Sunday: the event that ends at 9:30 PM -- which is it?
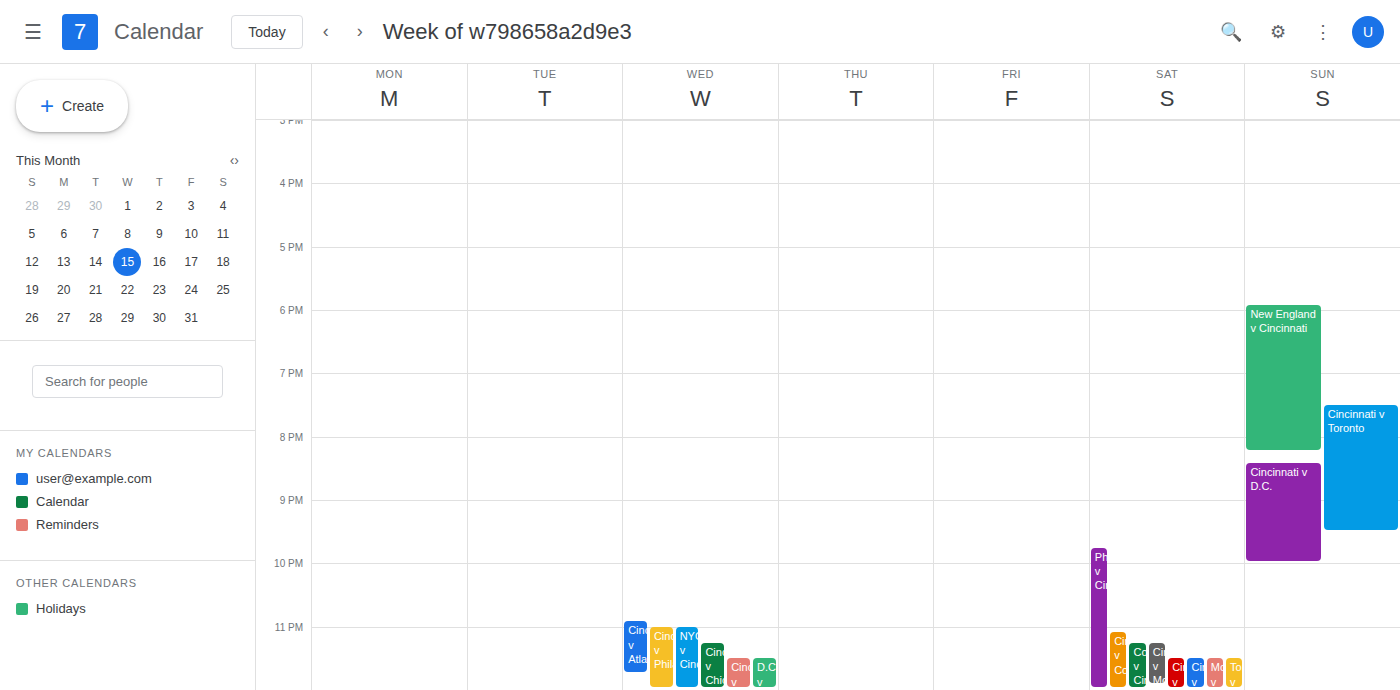
"Cincinnati v Toronto"